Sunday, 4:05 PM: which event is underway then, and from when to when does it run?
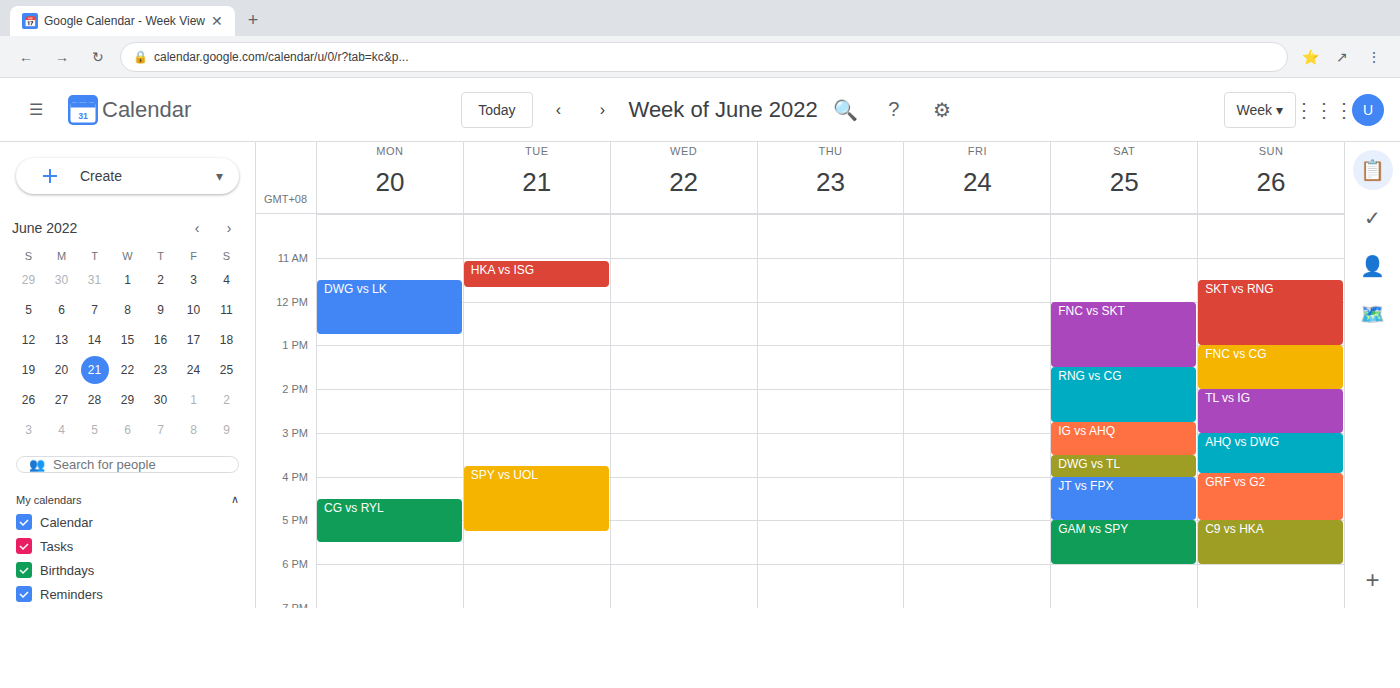
"GRF vs G2", 3:55 PM to 5:00 PM